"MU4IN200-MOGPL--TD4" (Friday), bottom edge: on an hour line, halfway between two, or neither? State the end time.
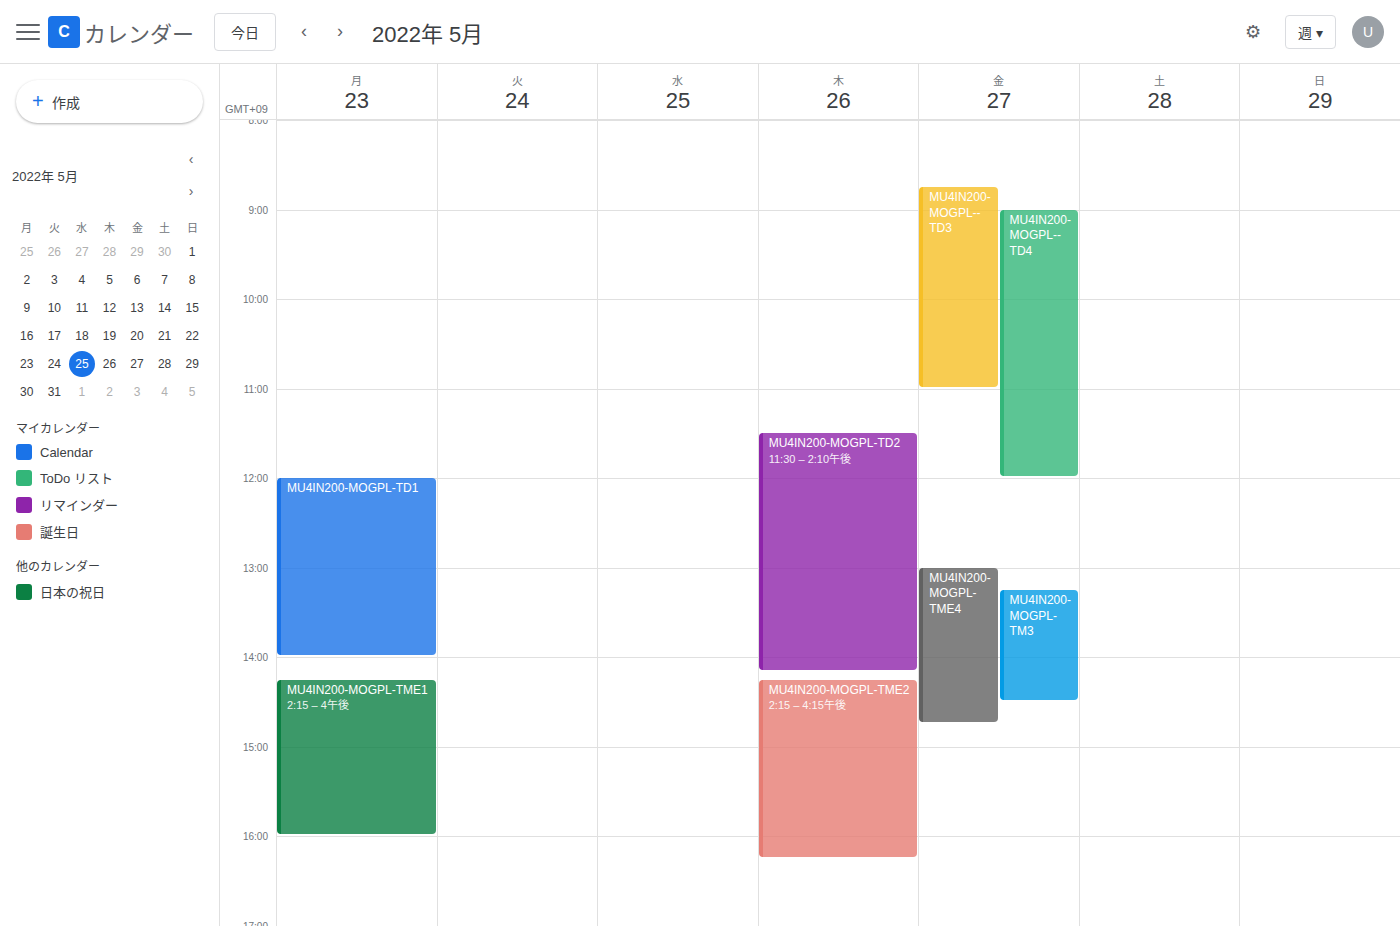
12:00 PM -- exactly on the 12 PM line.